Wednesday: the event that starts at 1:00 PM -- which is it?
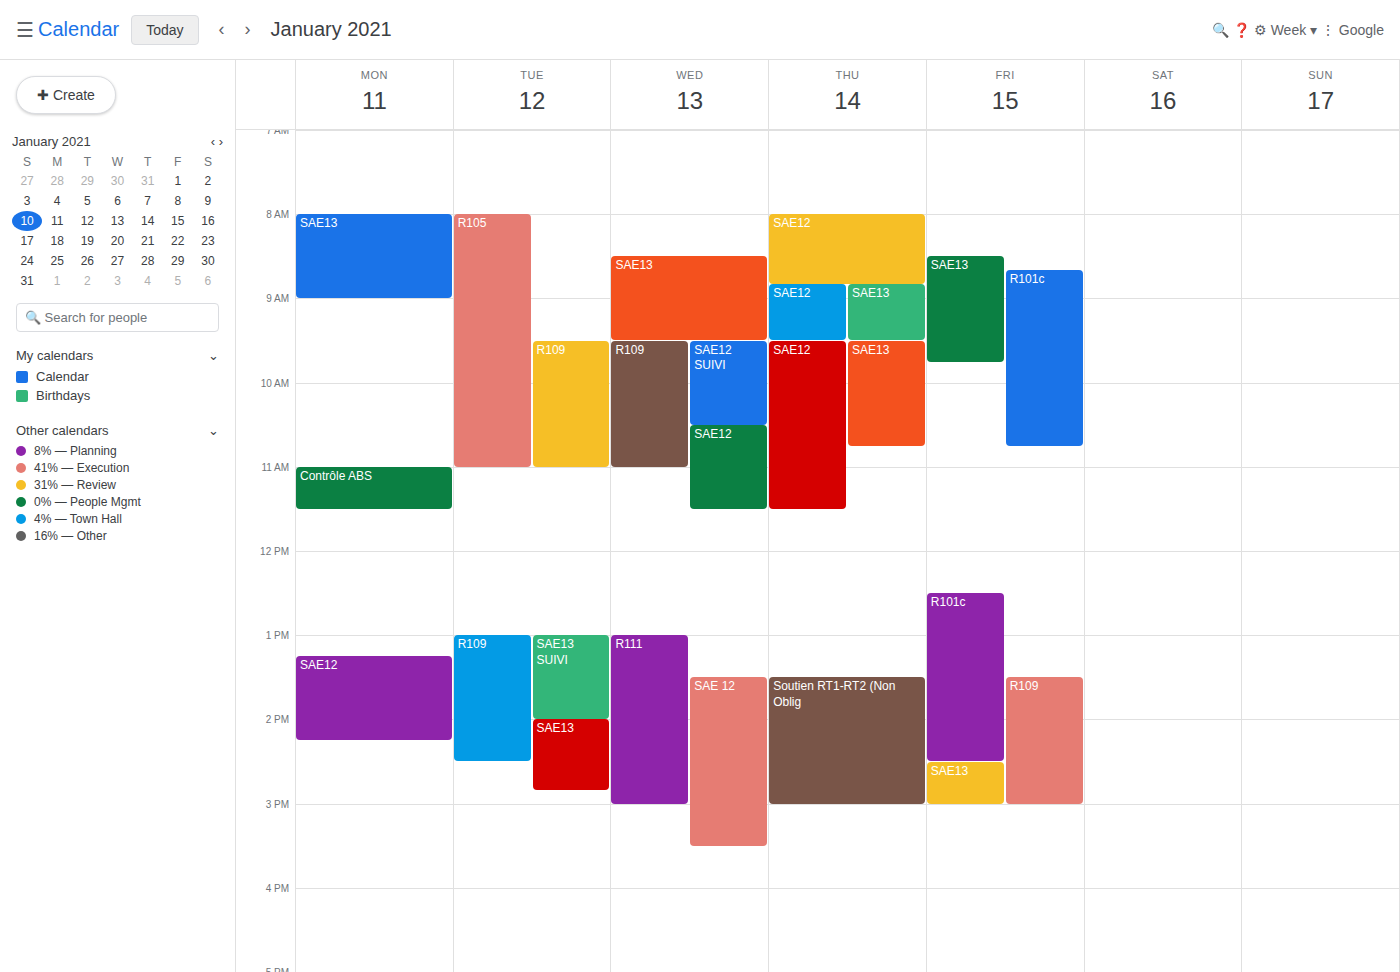
"R111"